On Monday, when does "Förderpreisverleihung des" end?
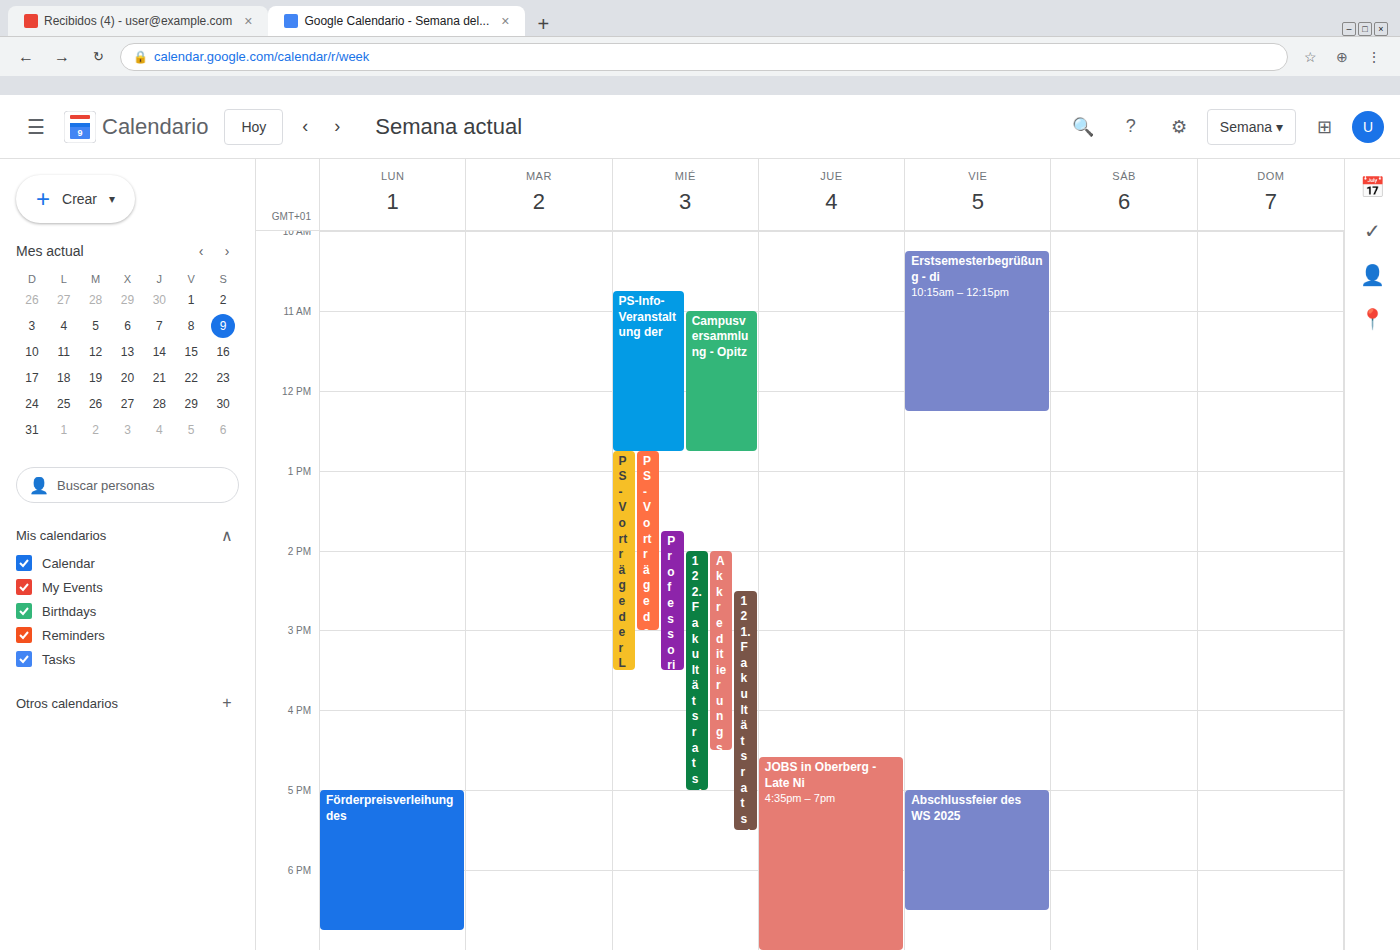
6:45 PM